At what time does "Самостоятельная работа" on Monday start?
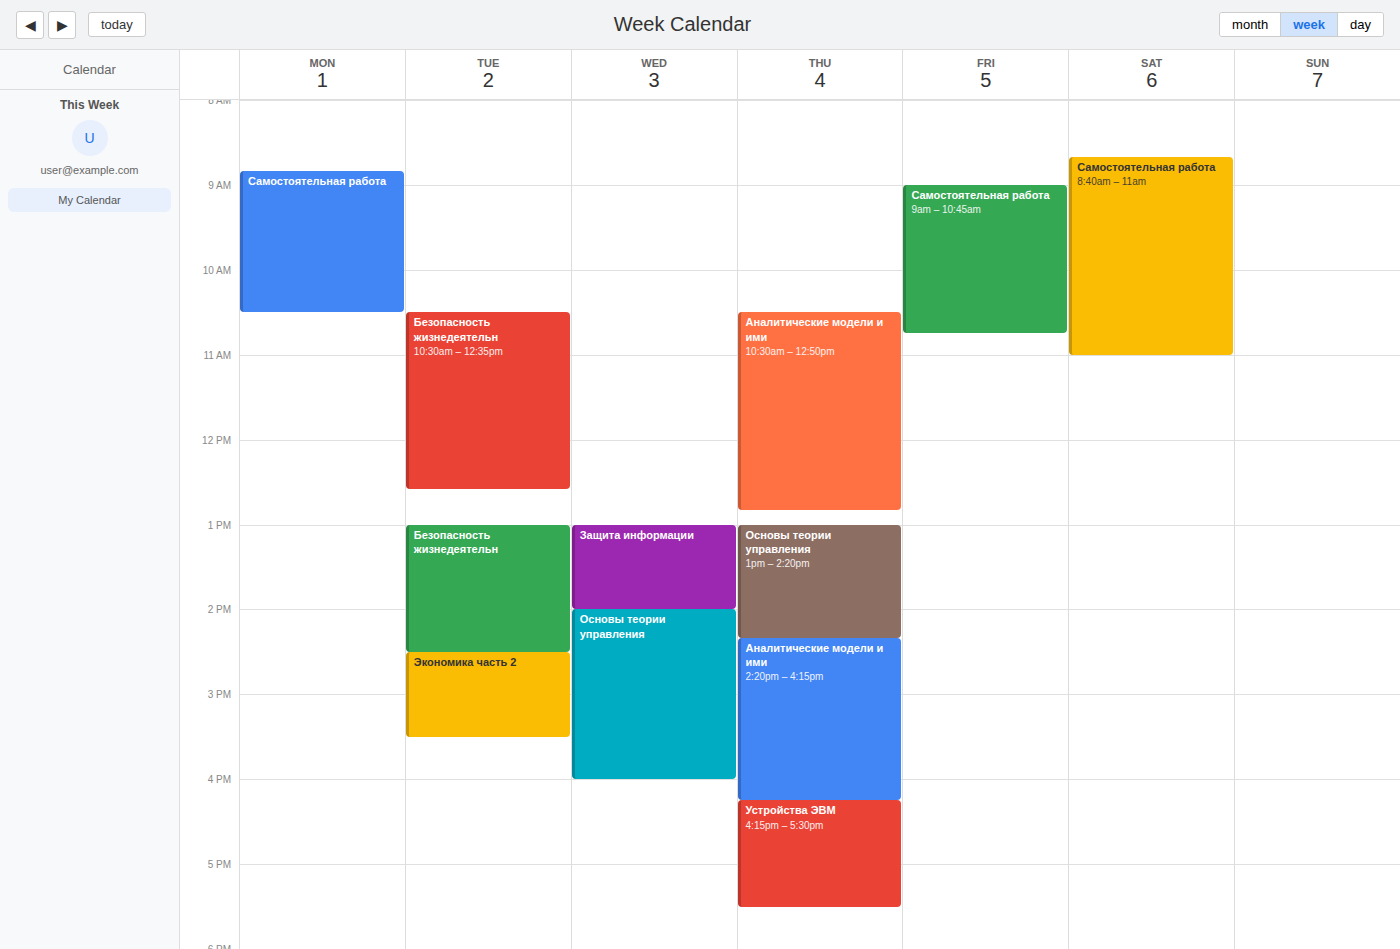
8:50 AM